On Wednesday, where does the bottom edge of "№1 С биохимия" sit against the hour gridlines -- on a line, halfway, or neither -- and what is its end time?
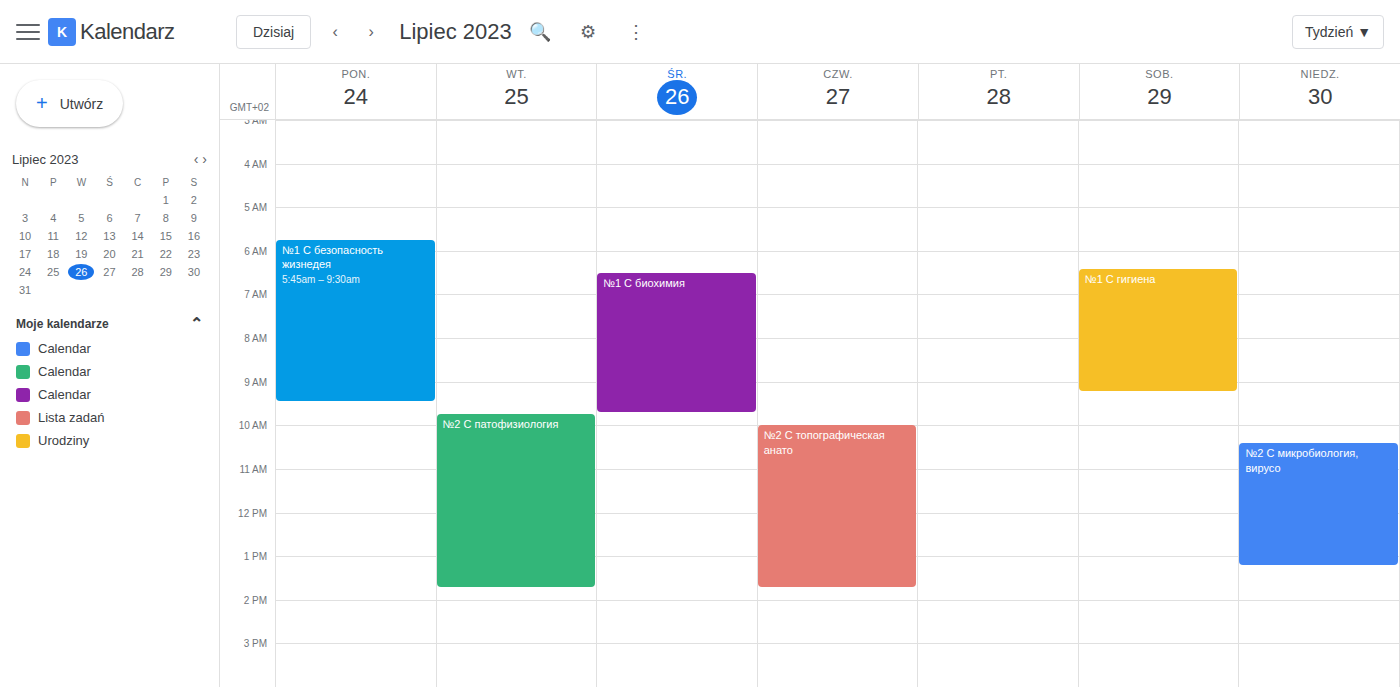
9:45 AM -- neither: three quarters of the way from the 9 AM line to the 10 AM line.